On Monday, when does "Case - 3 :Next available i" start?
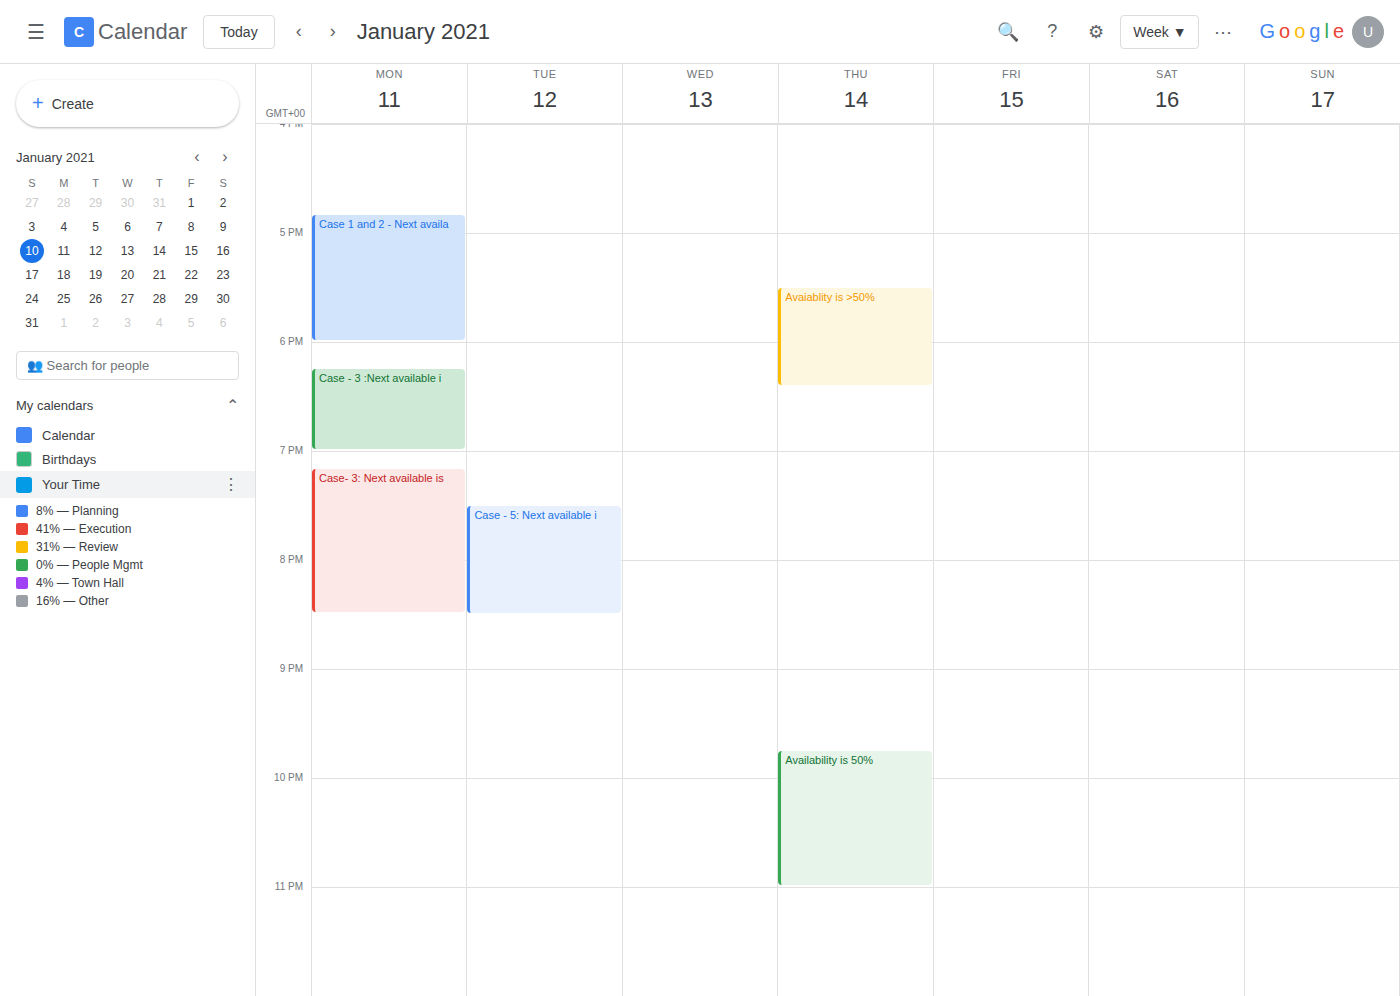
6:15 PM